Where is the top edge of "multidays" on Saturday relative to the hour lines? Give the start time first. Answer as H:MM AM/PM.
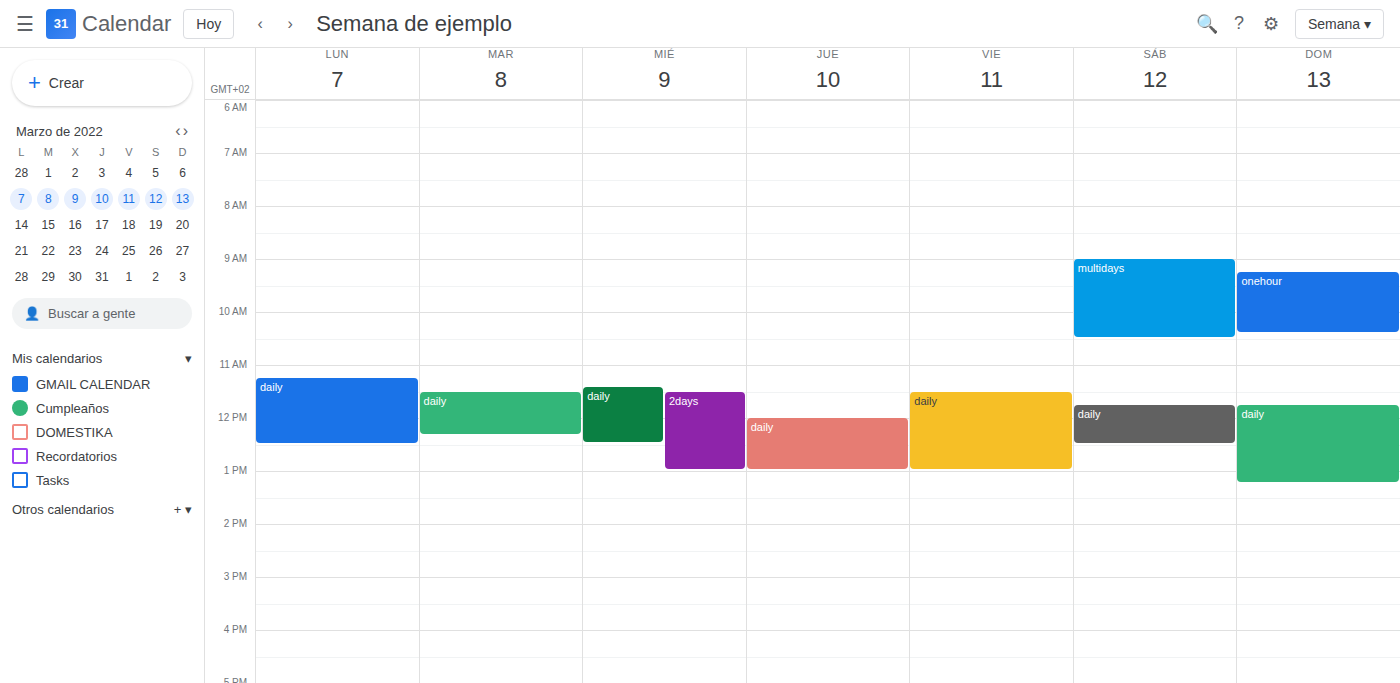
9:00 AM -- exactly on the 9 AM line.